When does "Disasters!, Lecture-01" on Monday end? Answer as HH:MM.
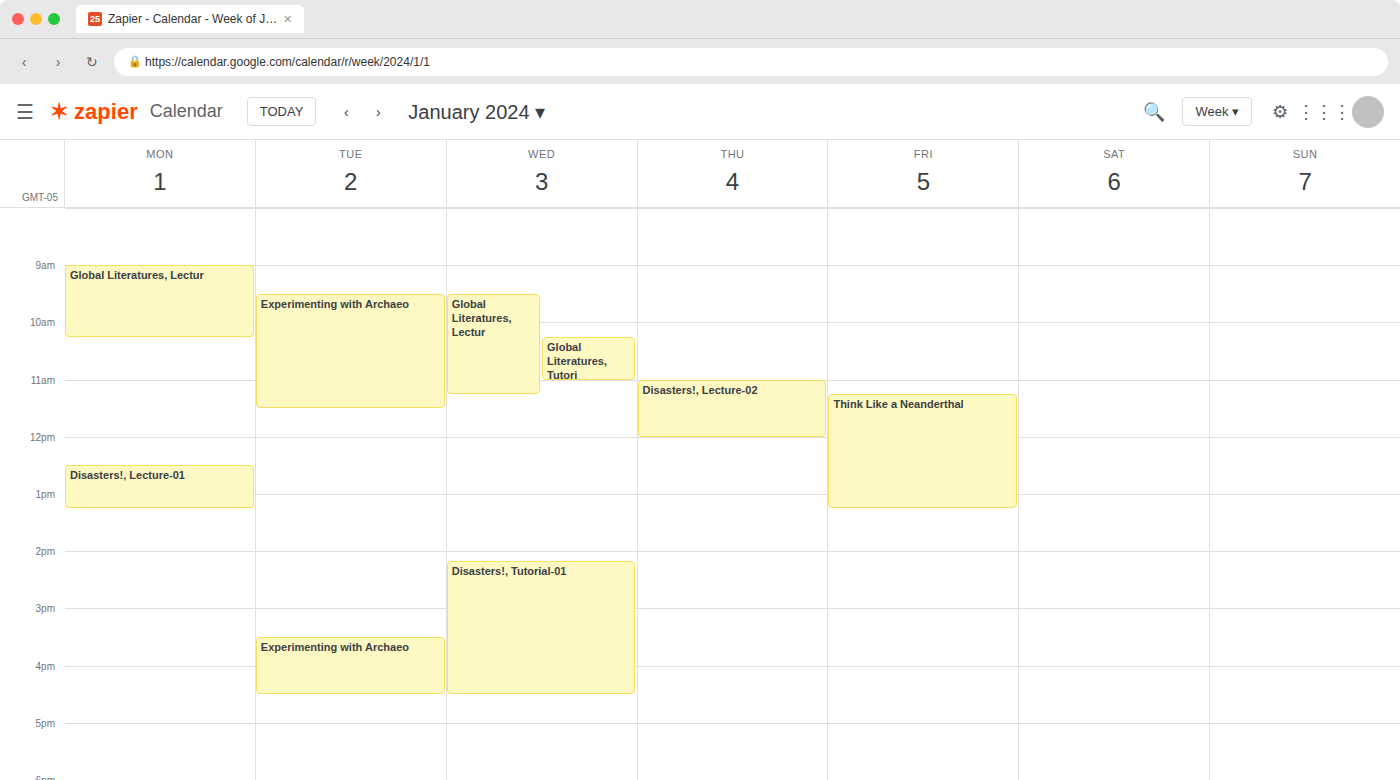
13:15